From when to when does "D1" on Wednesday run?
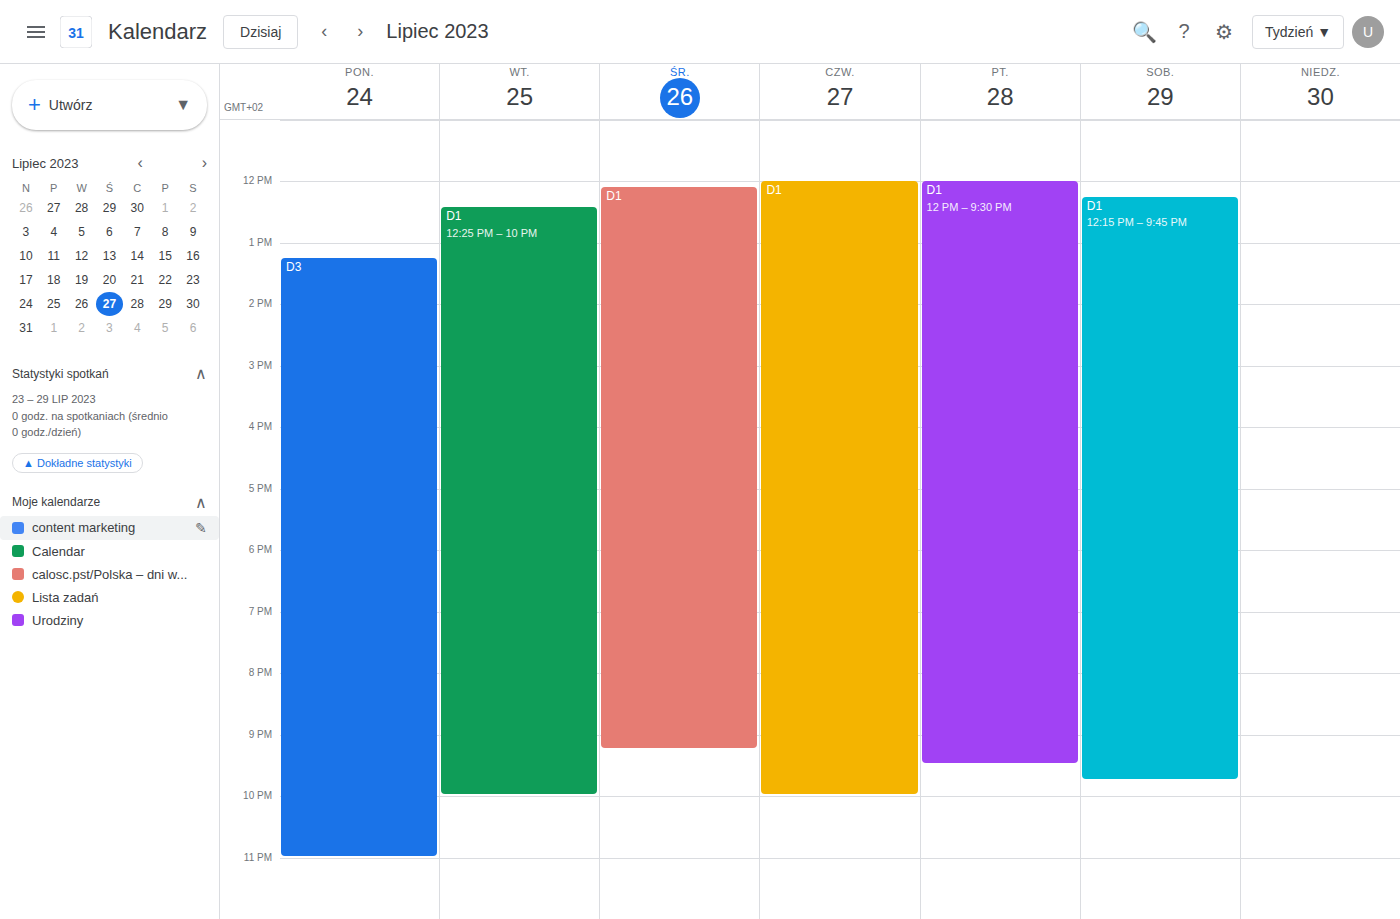
12:05 PM to 9:15 PM